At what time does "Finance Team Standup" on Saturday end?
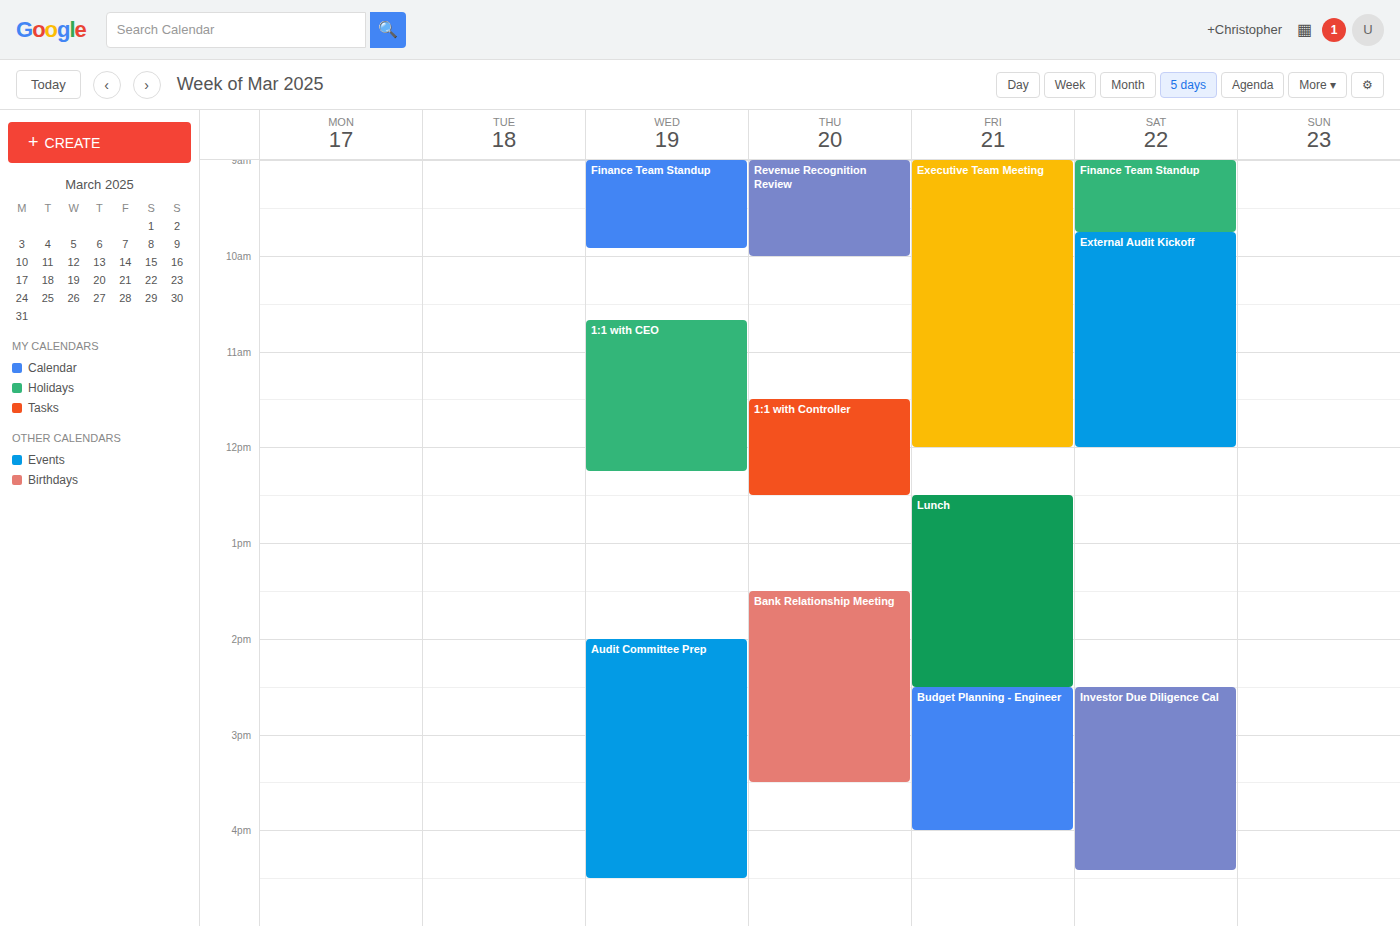
9:45 AM